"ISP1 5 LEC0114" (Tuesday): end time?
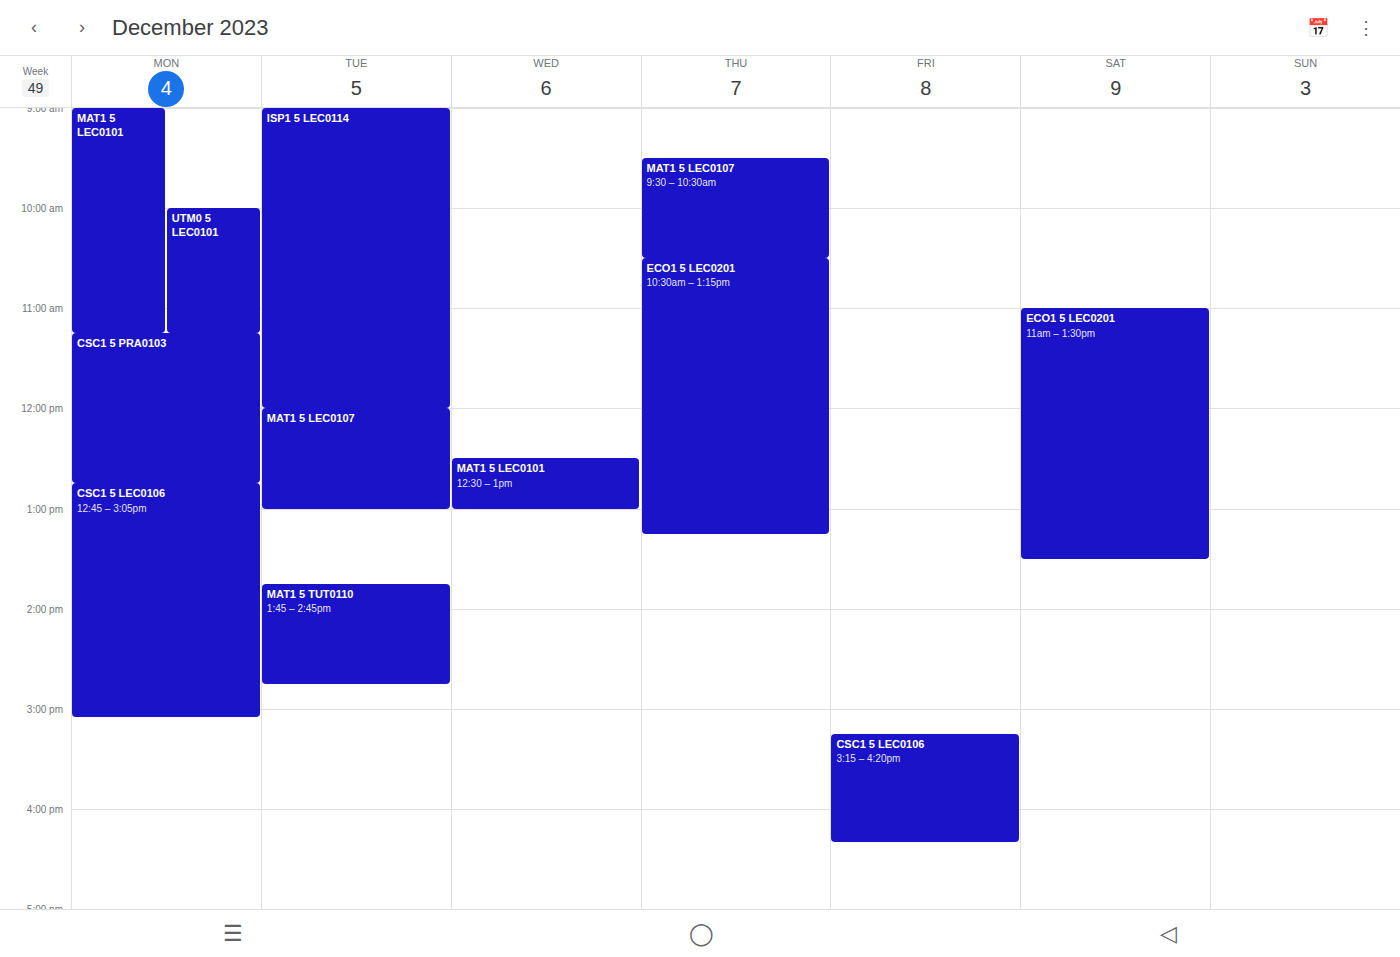
12:00 PM